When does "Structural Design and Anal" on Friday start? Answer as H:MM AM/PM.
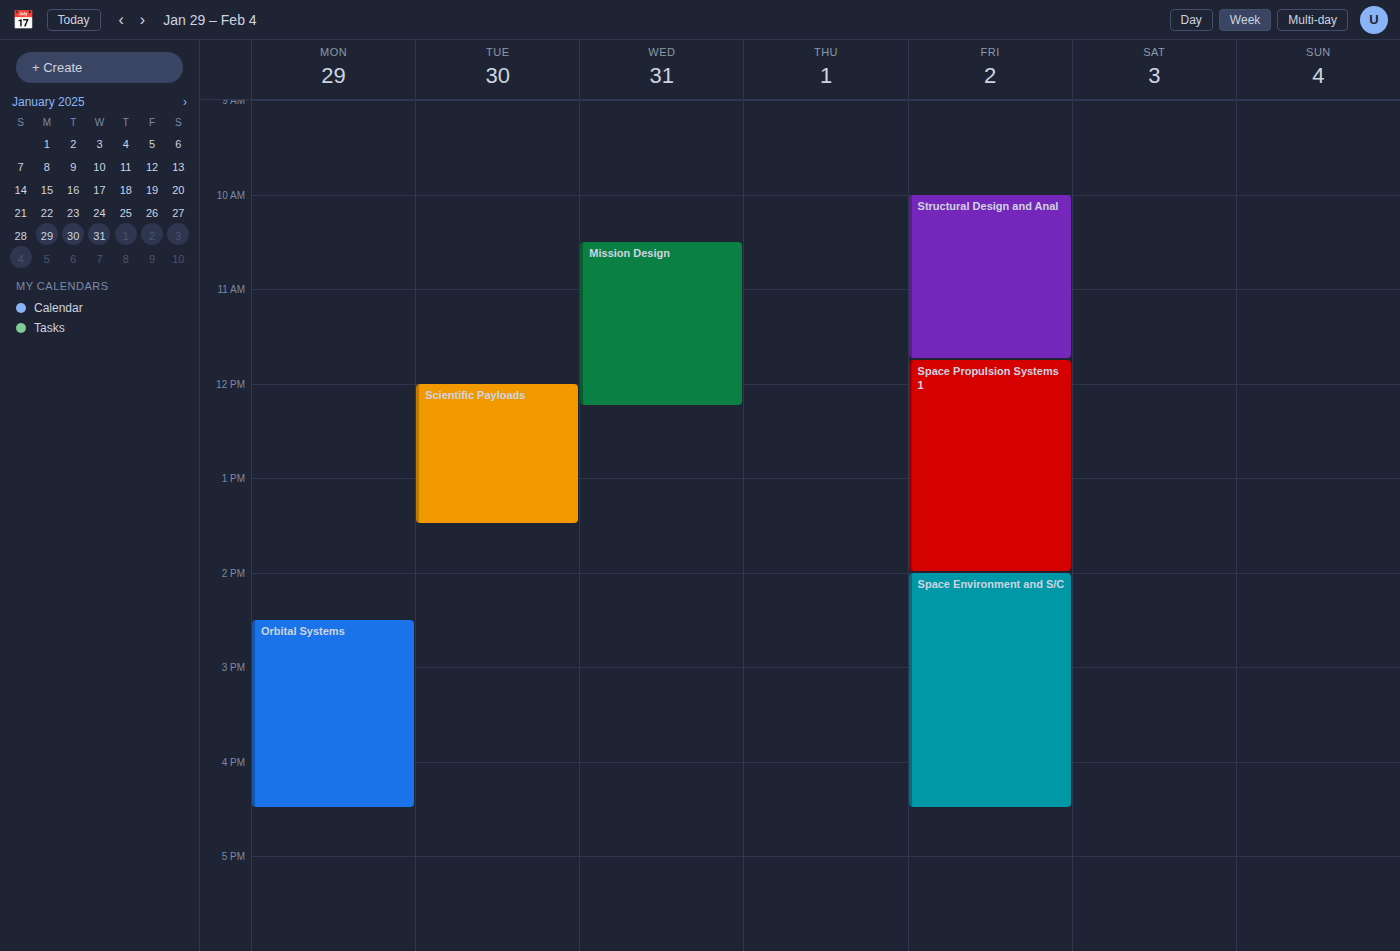
10:00 AM